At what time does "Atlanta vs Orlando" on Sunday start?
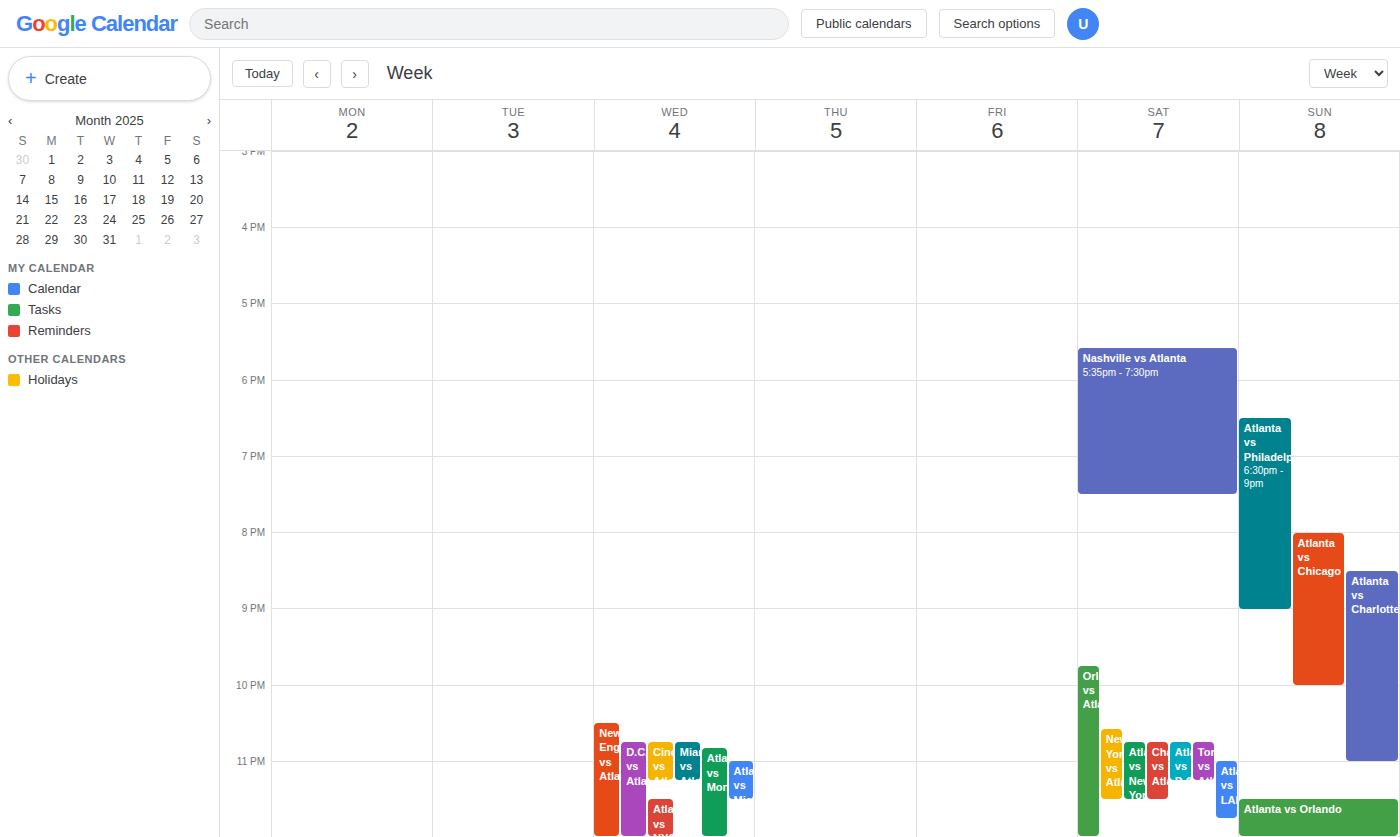
11:30 PM